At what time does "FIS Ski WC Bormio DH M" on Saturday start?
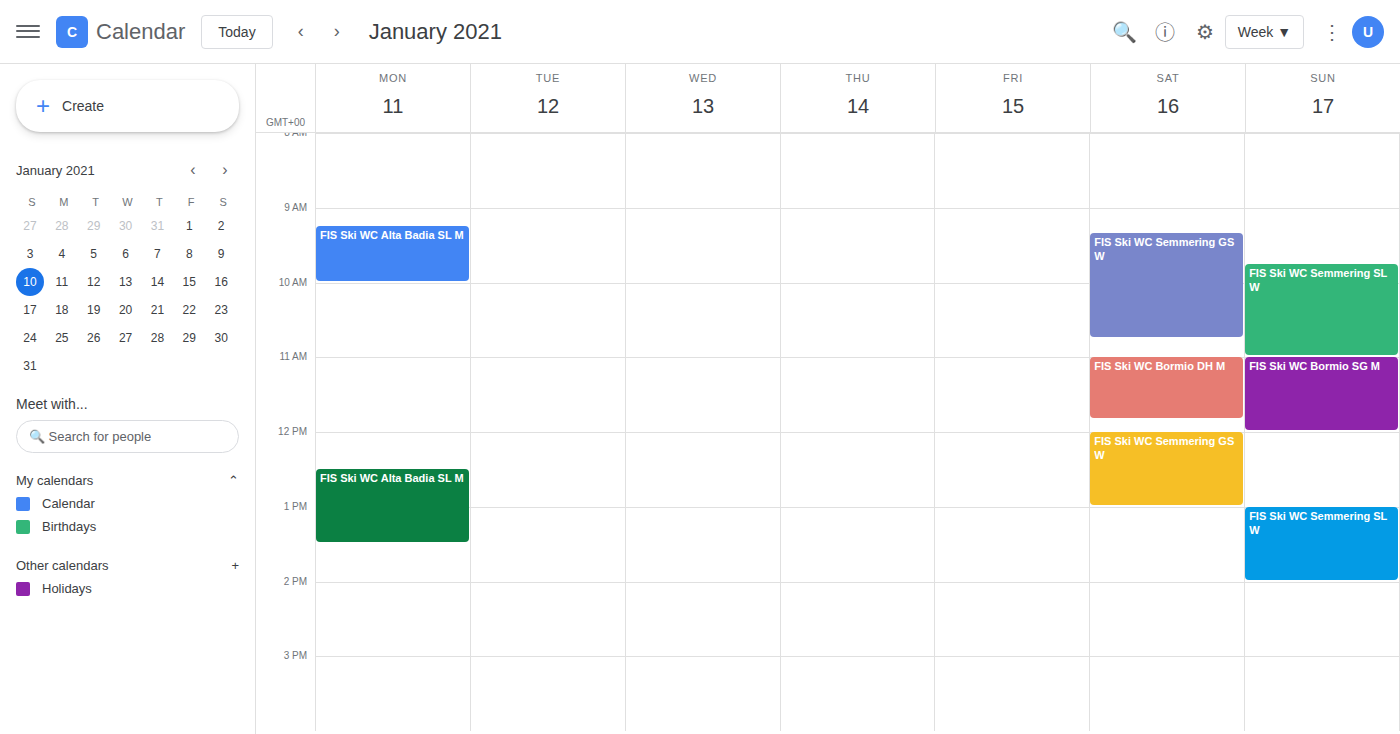
11:00 AM